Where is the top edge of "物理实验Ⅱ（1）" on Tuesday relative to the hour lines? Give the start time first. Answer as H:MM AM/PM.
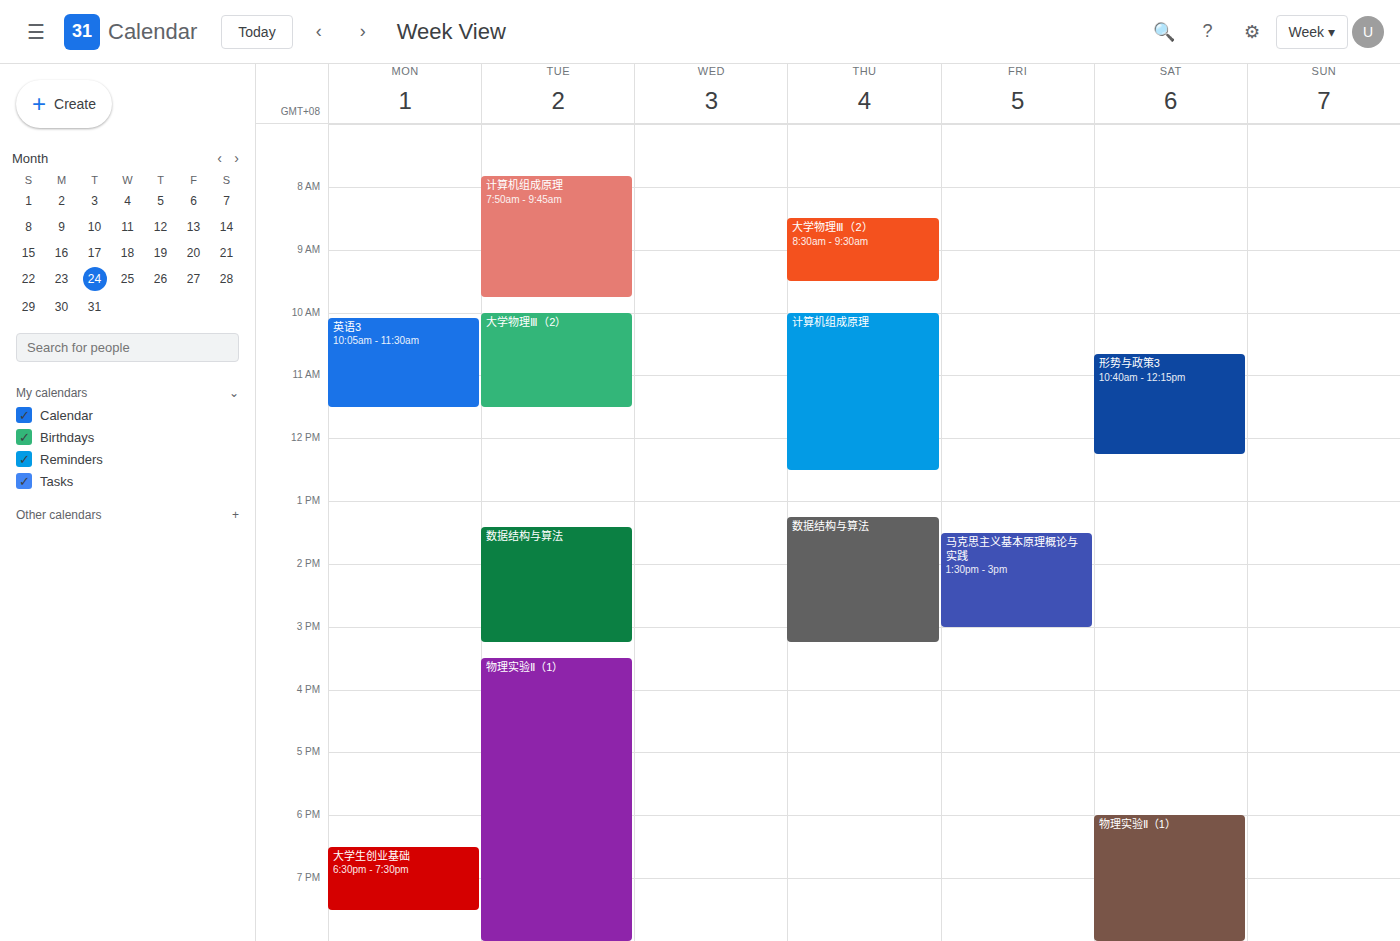
3:30 PM -- halfway between the 3 PM and 4 PM lines.